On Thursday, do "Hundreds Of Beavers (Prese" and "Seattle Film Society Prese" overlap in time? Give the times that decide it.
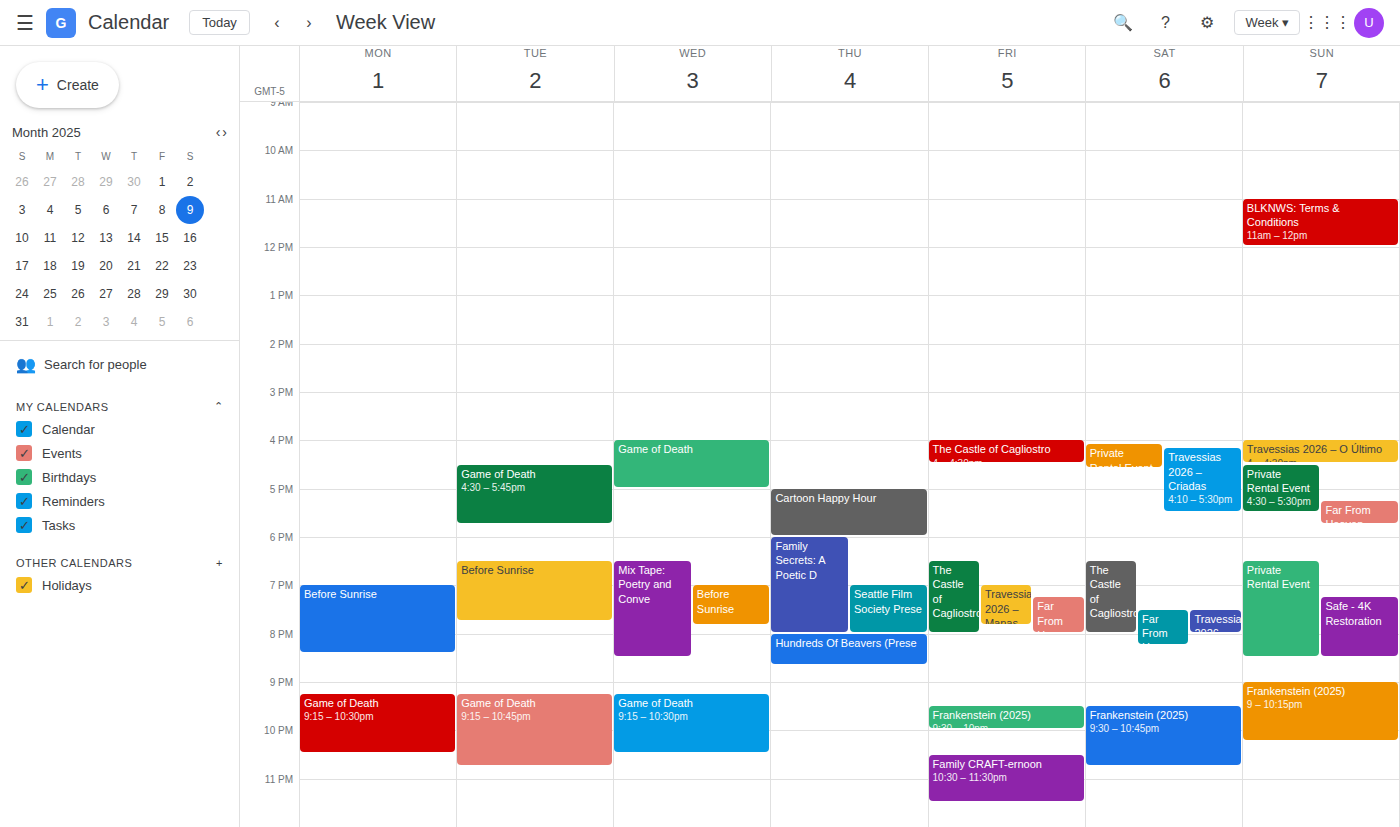
"Seattle Film Society Prese" ends at 8:00 PM, exactly when "Hundreds Of Beavers (Prese" starts -- they touch but do not overlap.